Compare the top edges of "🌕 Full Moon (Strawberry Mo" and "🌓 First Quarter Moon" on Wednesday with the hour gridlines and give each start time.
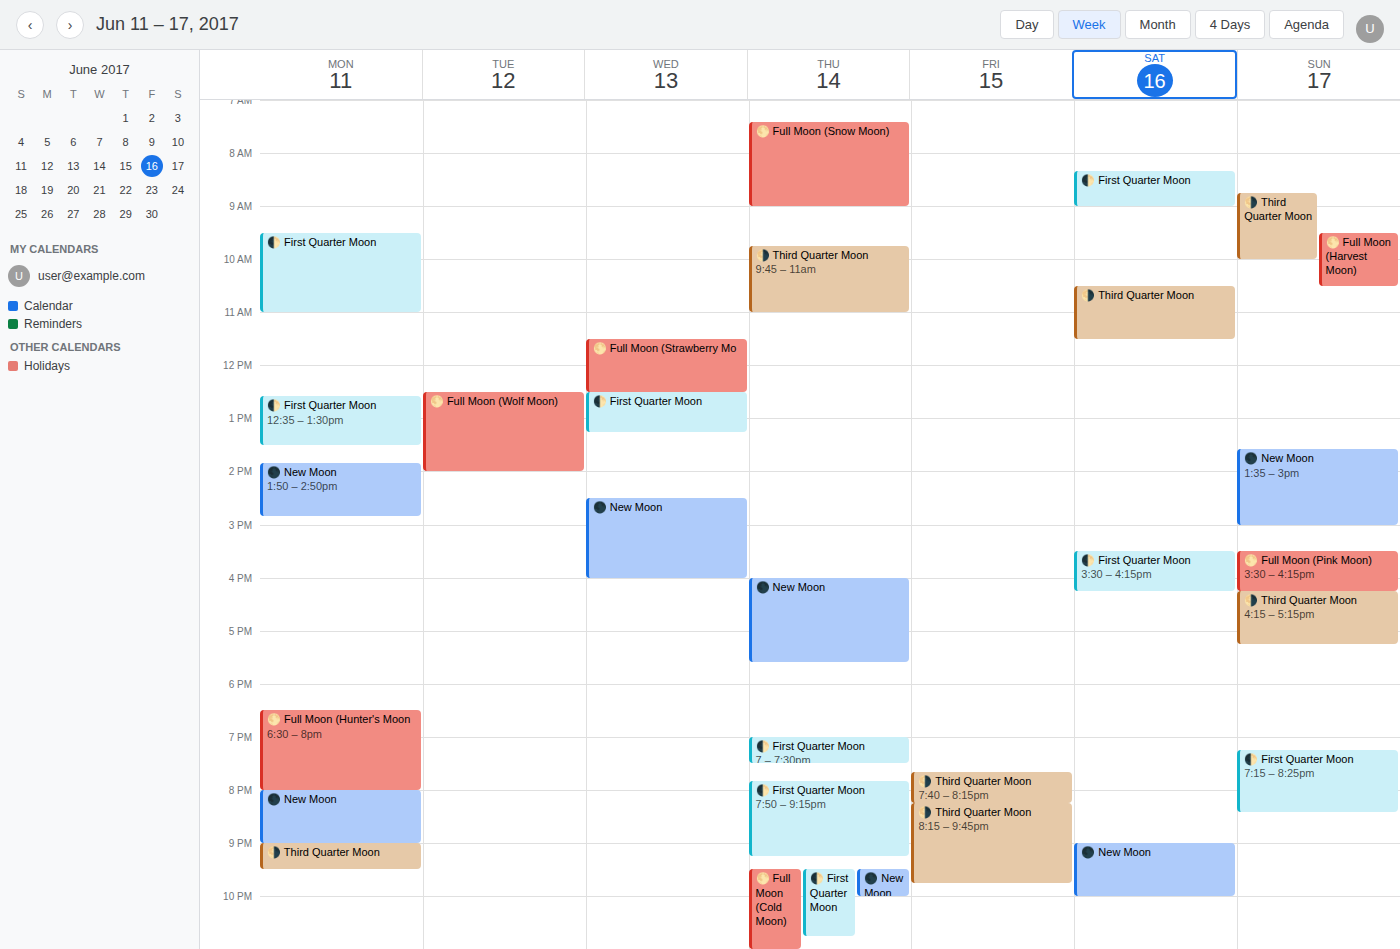
"🌕 Full Moon (Strawberry Mo": 11:30 AM, halfway between the 11 AM and 12 PM lines. "🌓 First Quarter Moon": 12:30 PM, halfway between the 12 PM and 1 PM lines.